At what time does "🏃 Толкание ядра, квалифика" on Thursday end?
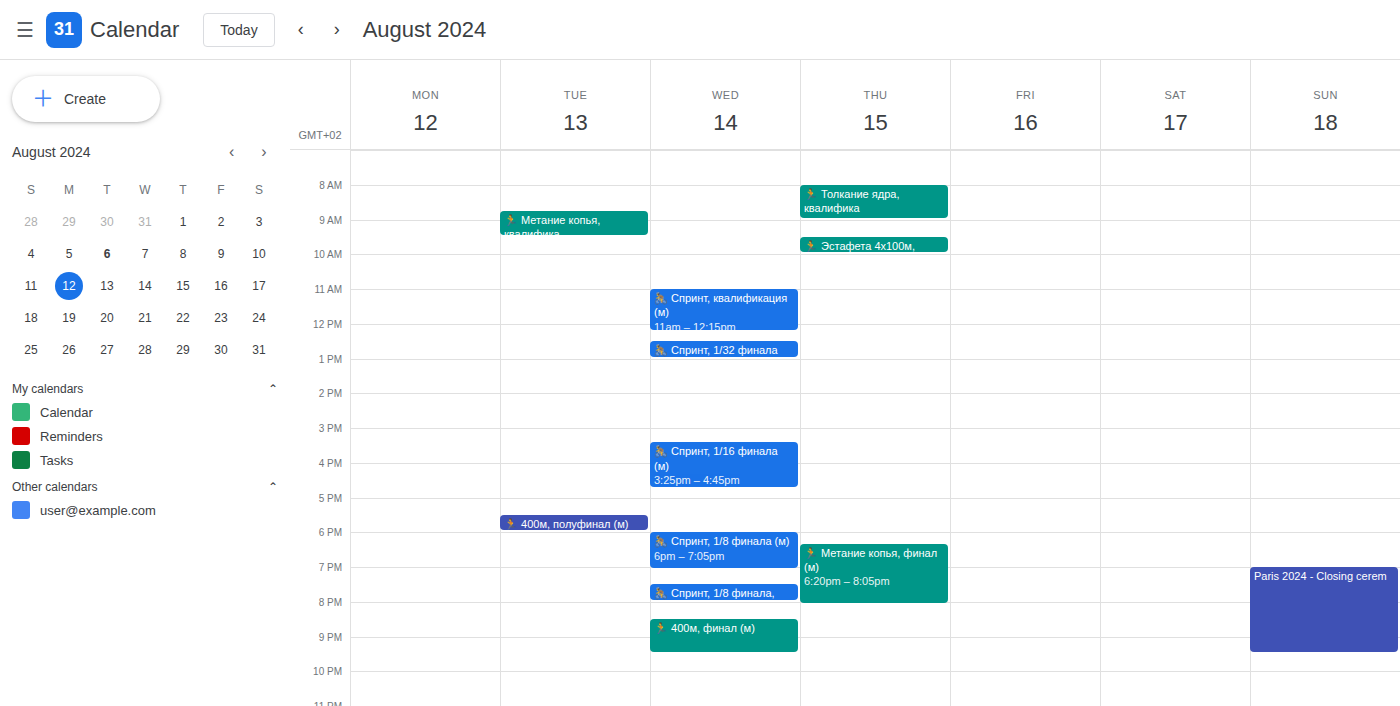
9:00 AM